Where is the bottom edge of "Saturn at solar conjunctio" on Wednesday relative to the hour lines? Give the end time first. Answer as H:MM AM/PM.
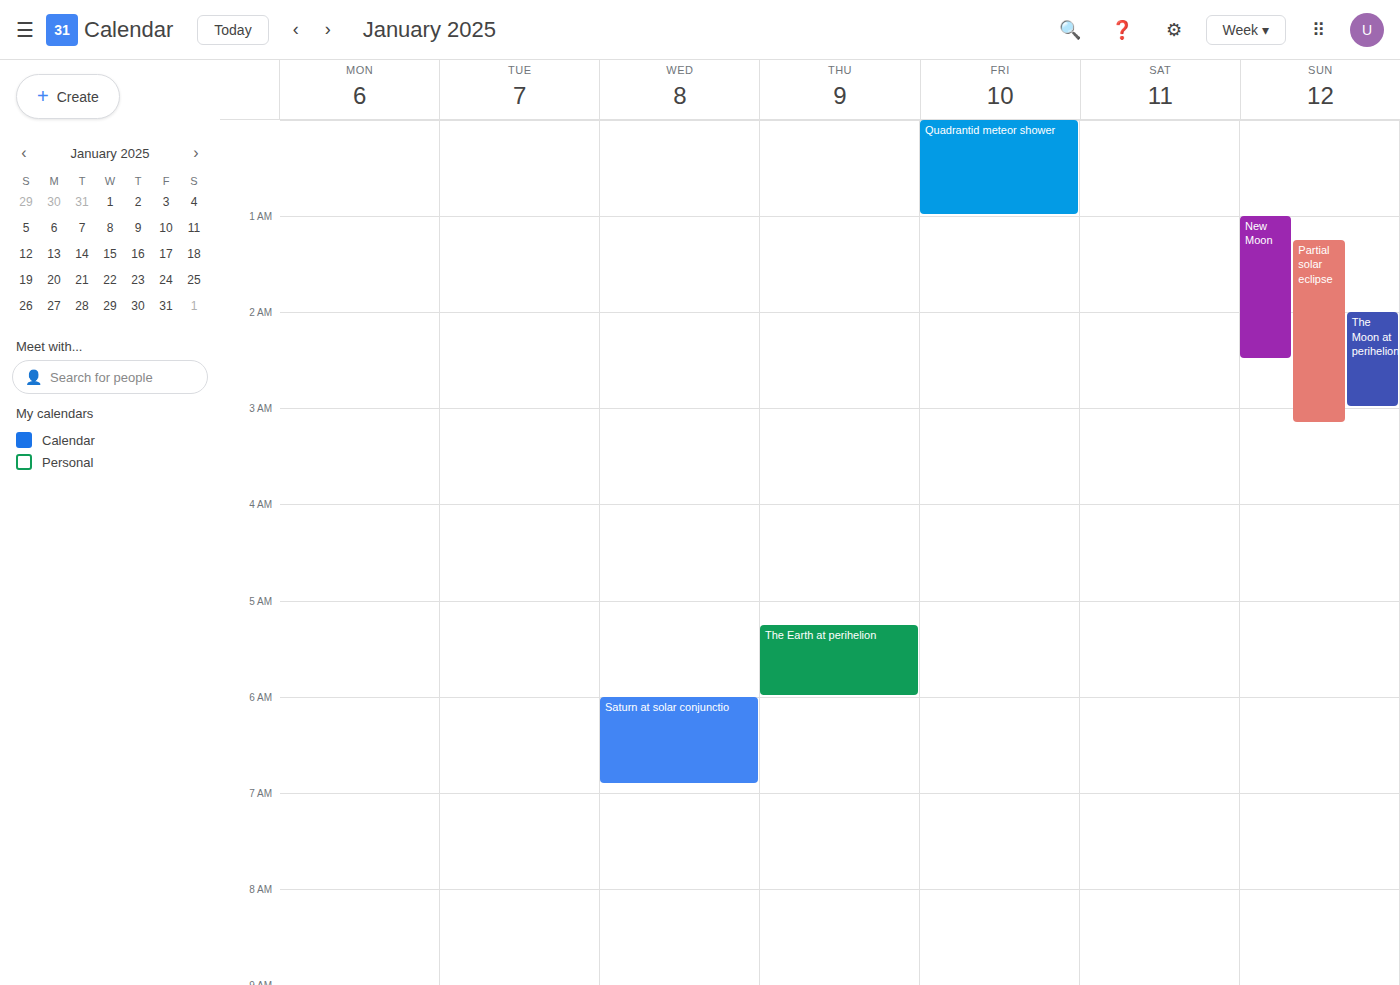
6:55 AM -- neither: 55 minutes below the 6 AM line and 5 minutes above the 7 AM line.